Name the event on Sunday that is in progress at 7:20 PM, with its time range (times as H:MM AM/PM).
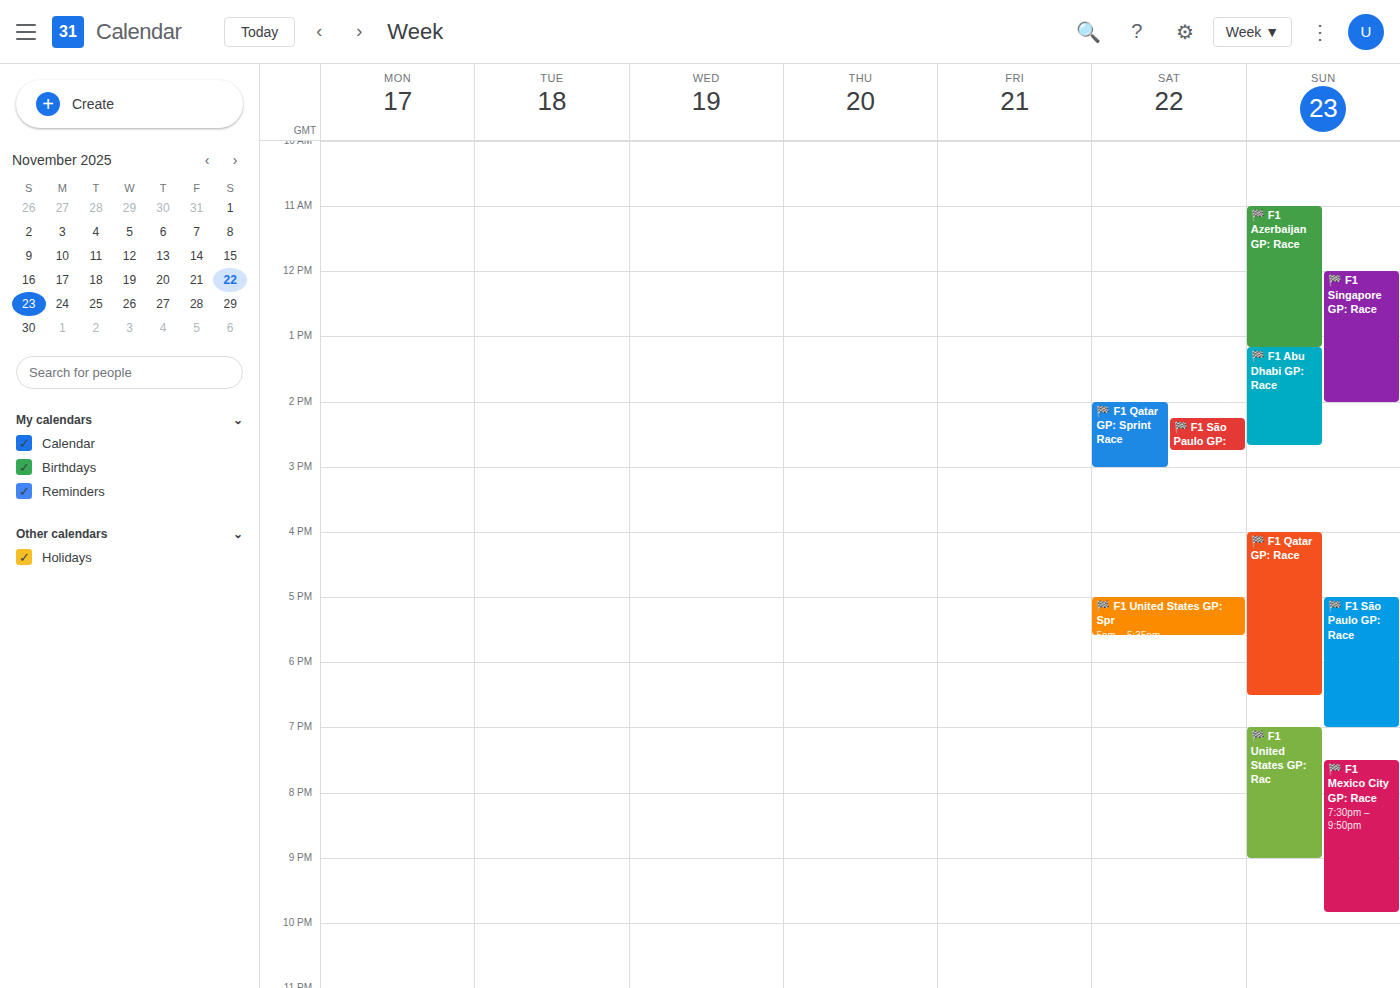
"🏁 F1 United States GP: Rac", 7:00 PM to 9:00 PM